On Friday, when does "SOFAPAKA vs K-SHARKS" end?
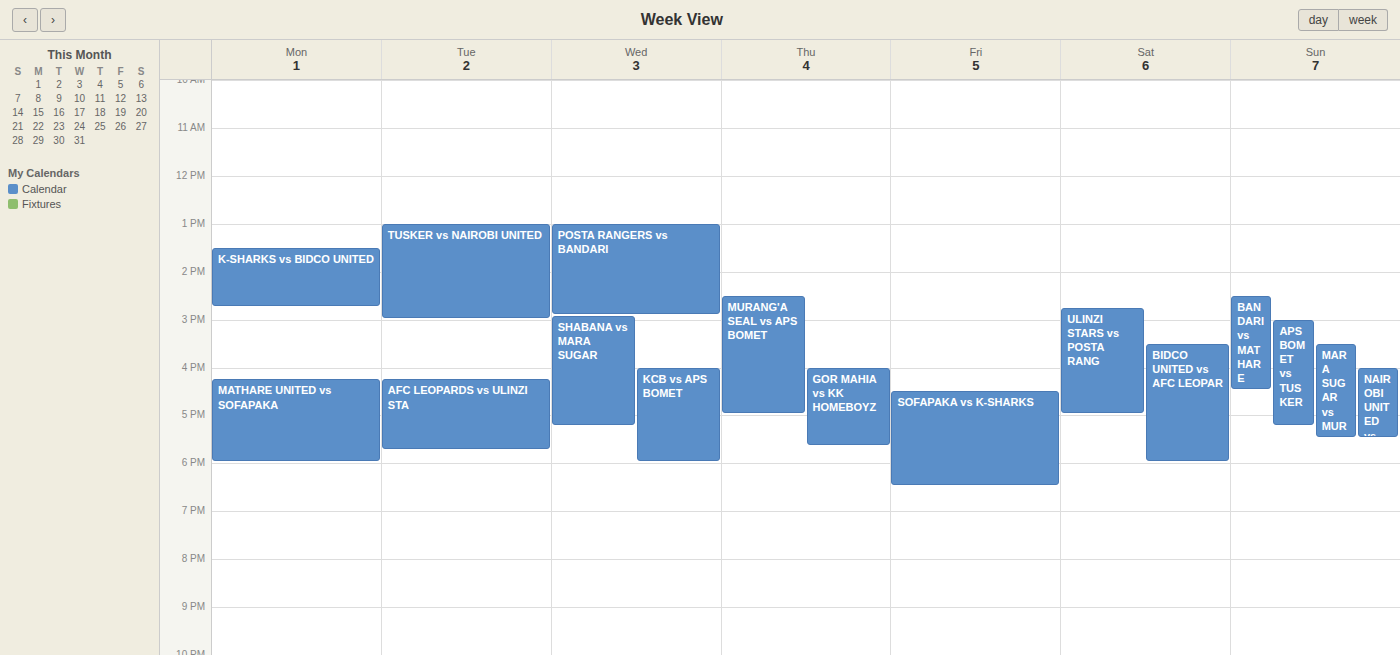
6:30 PM